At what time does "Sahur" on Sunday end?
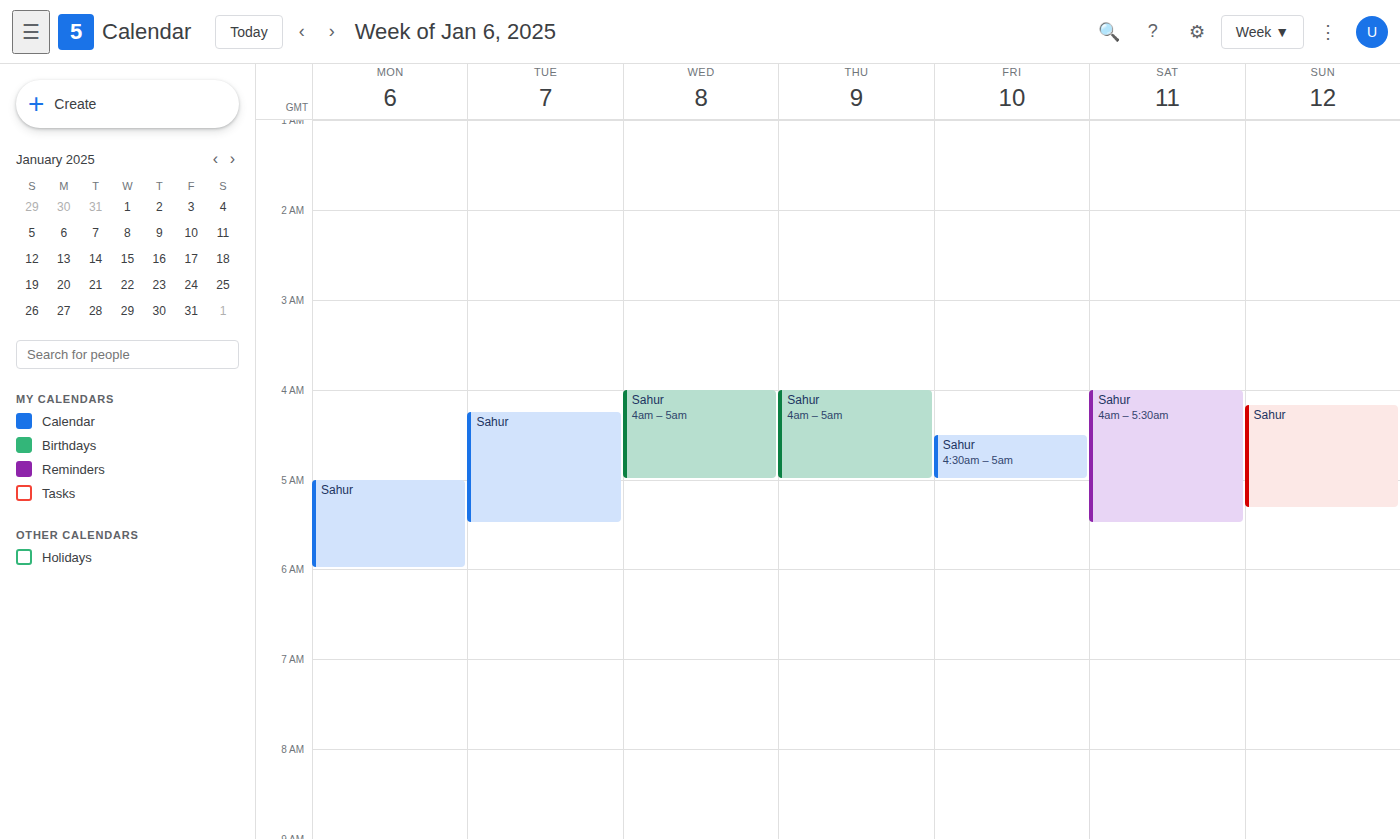
5:20 AM